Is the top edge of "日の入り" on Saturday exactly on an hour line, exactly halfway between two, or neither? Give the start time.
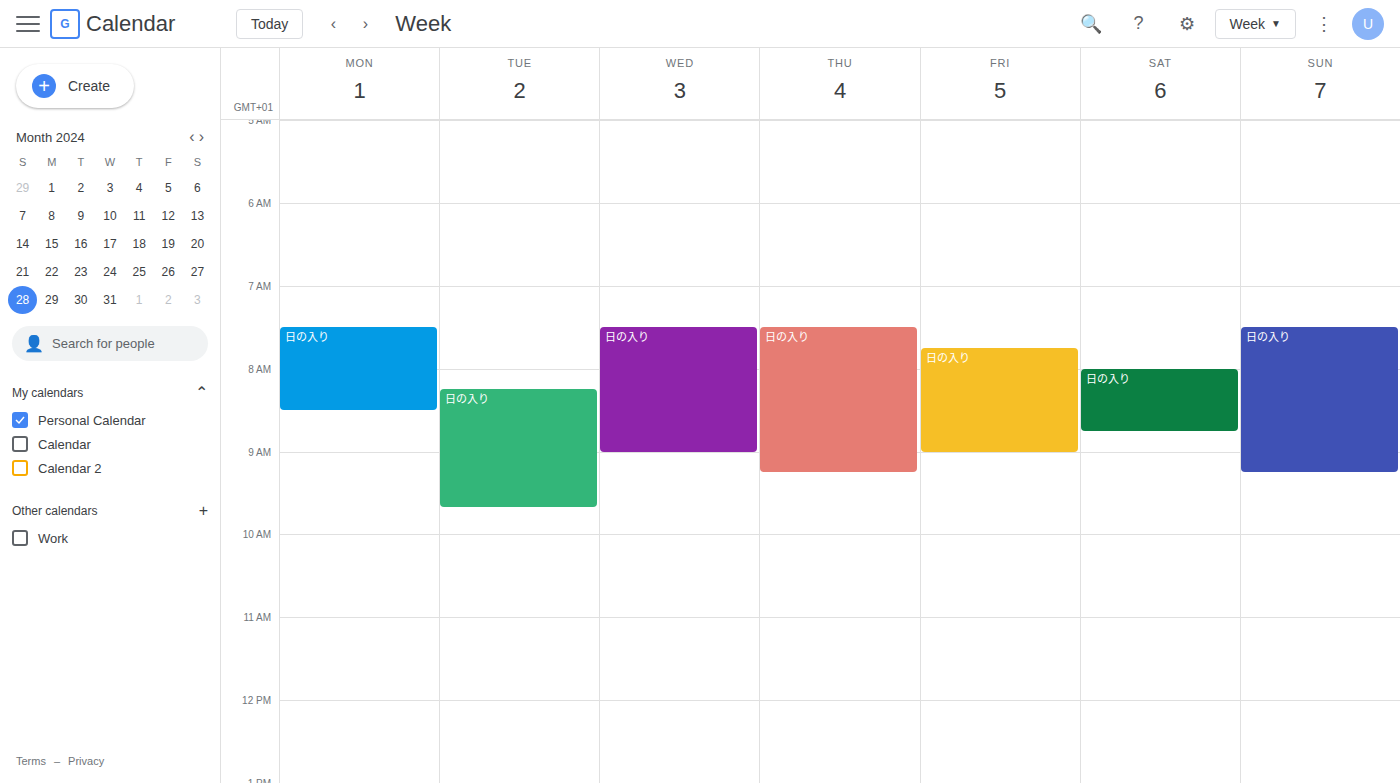
8:00 AM -- exactly on the 8 AM line.